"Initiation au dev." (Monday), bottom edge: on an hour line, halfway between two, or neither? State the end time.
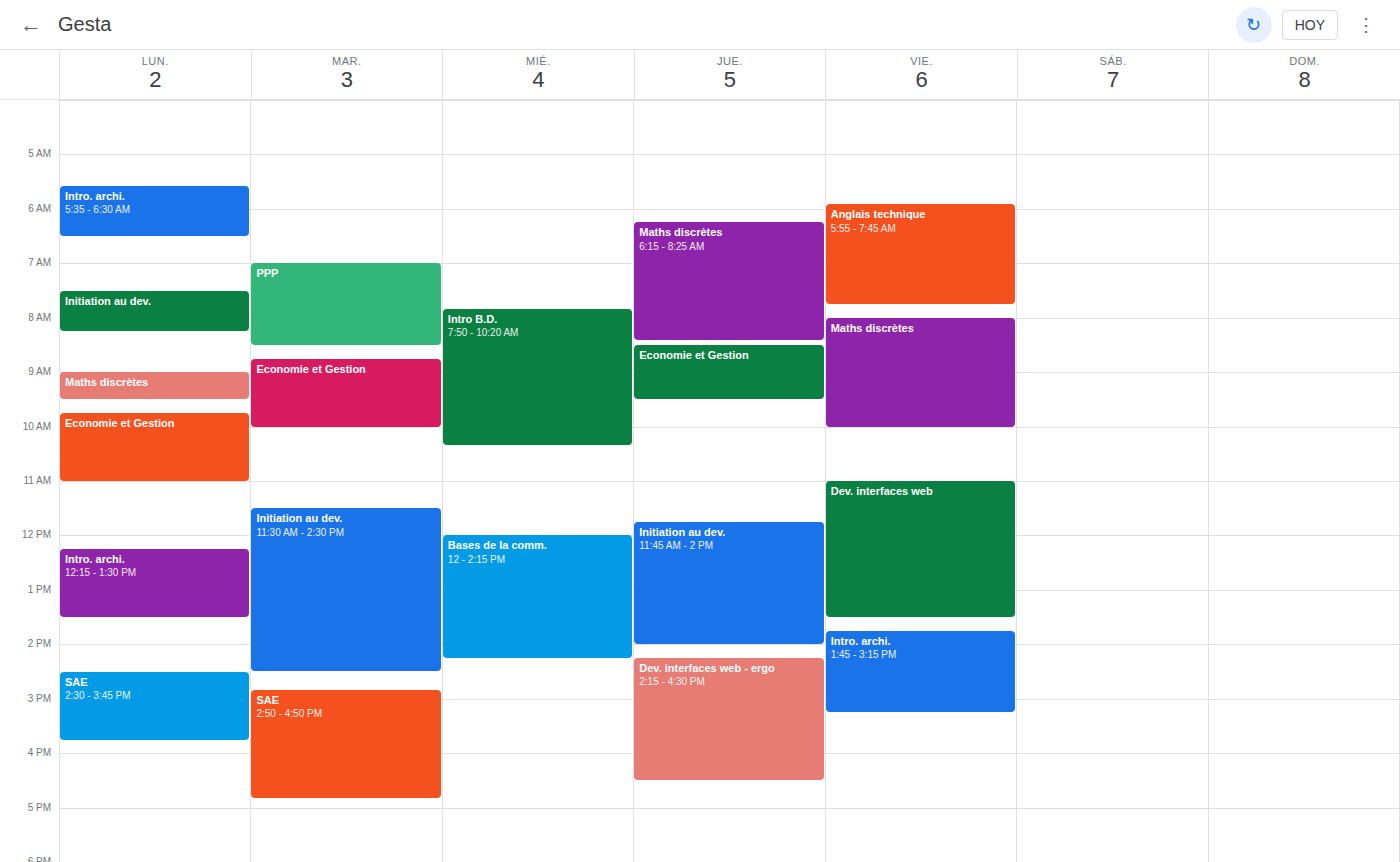
08:15 -- neither: a quarter of the way from the 08:00 line to the 09:00 line.